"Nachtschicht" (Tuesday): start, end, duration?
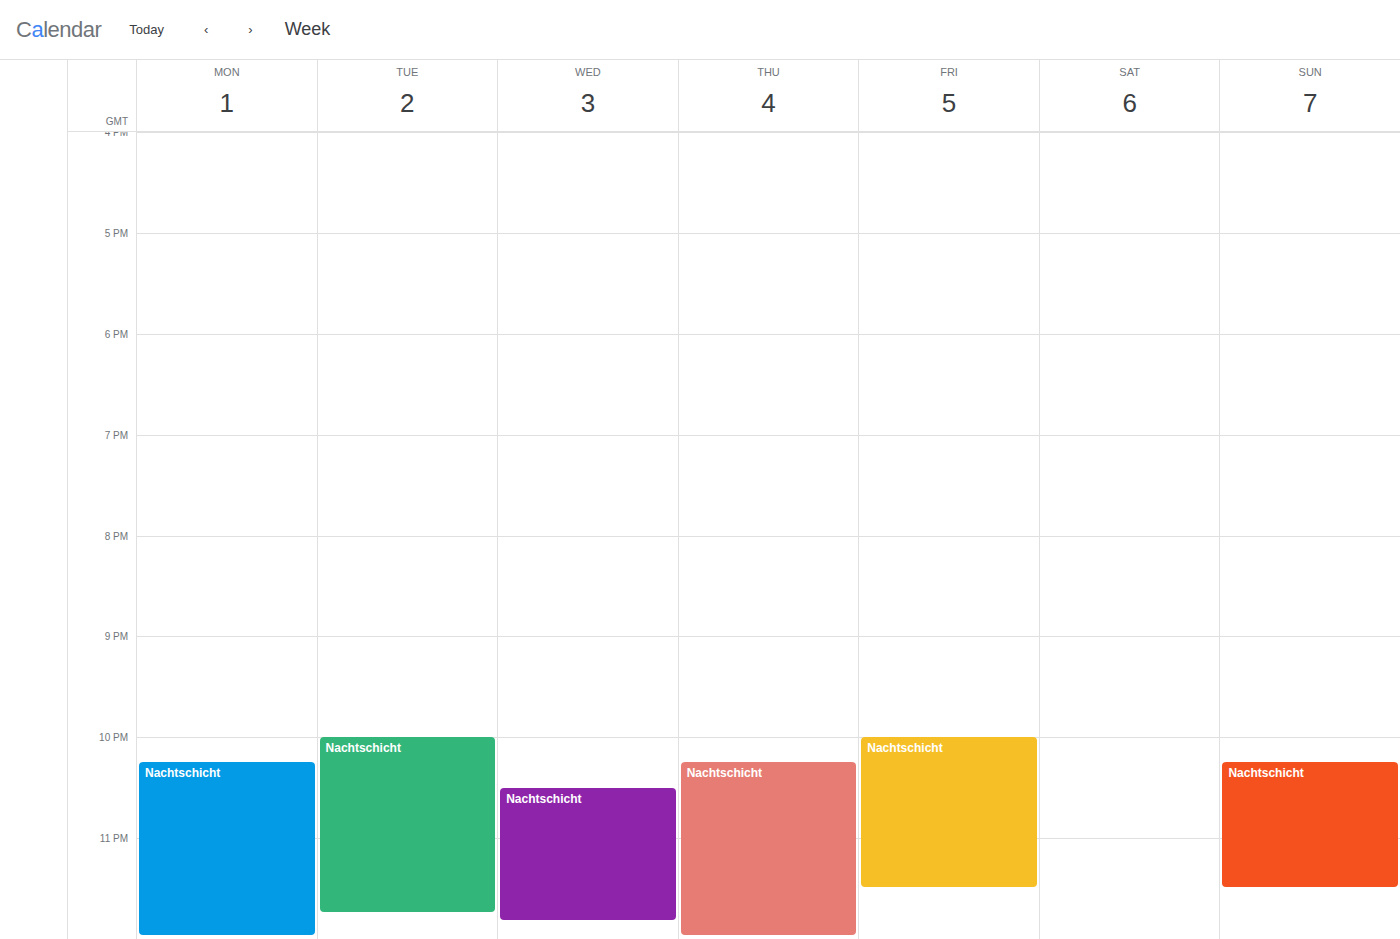
10:00 PM to 11:45 PM, 1 hour 45 minutes